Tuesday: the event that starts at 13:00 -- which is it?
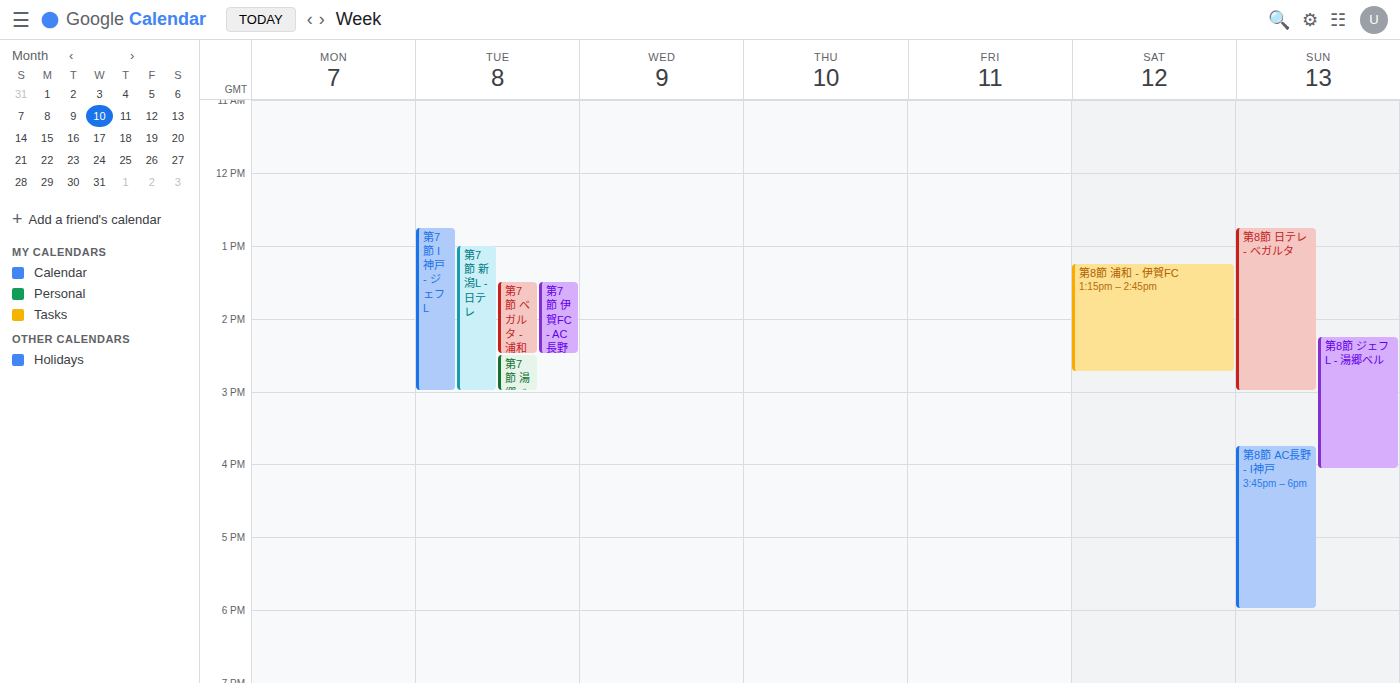
"第7節 新潟L - 日テレ"